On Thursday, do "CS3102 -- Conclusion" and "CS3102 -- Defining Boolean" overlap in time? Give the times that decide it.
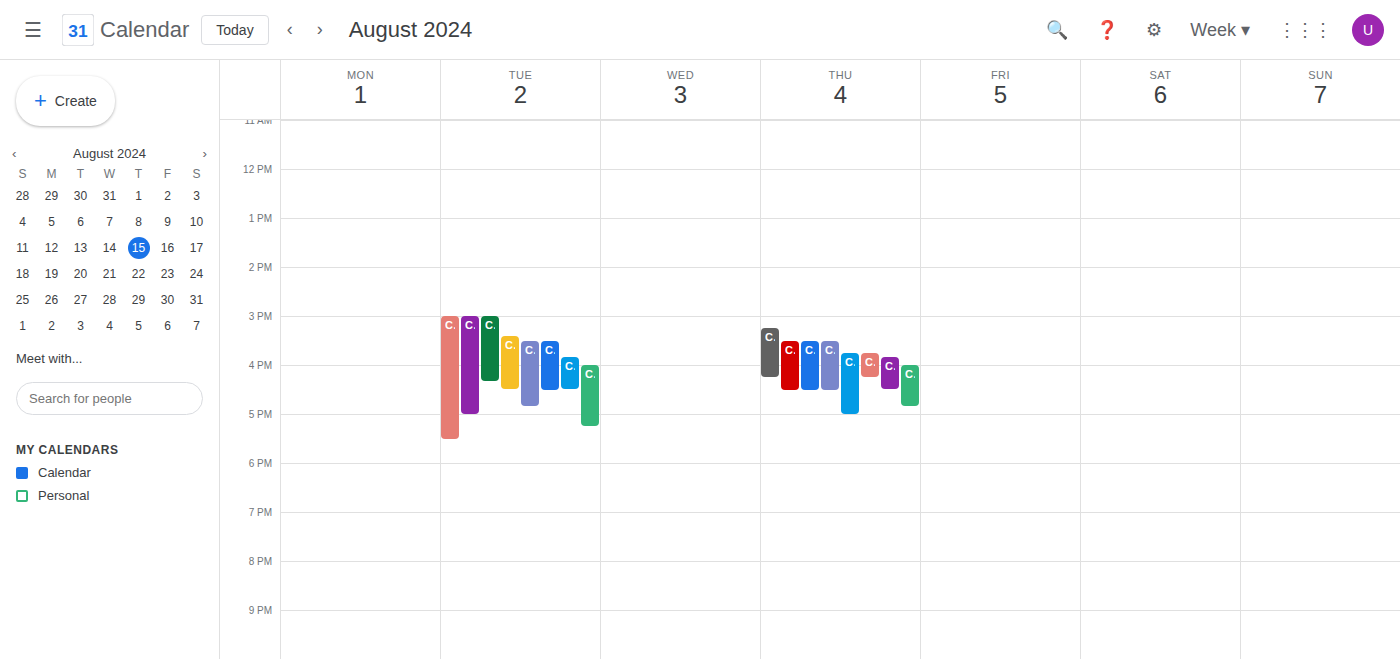
"CS3102 -- Defining Boolean" starts at 3:30 PM, before "CS3102 -- Conclusion" ends at 4:15 PM -- they overlap.